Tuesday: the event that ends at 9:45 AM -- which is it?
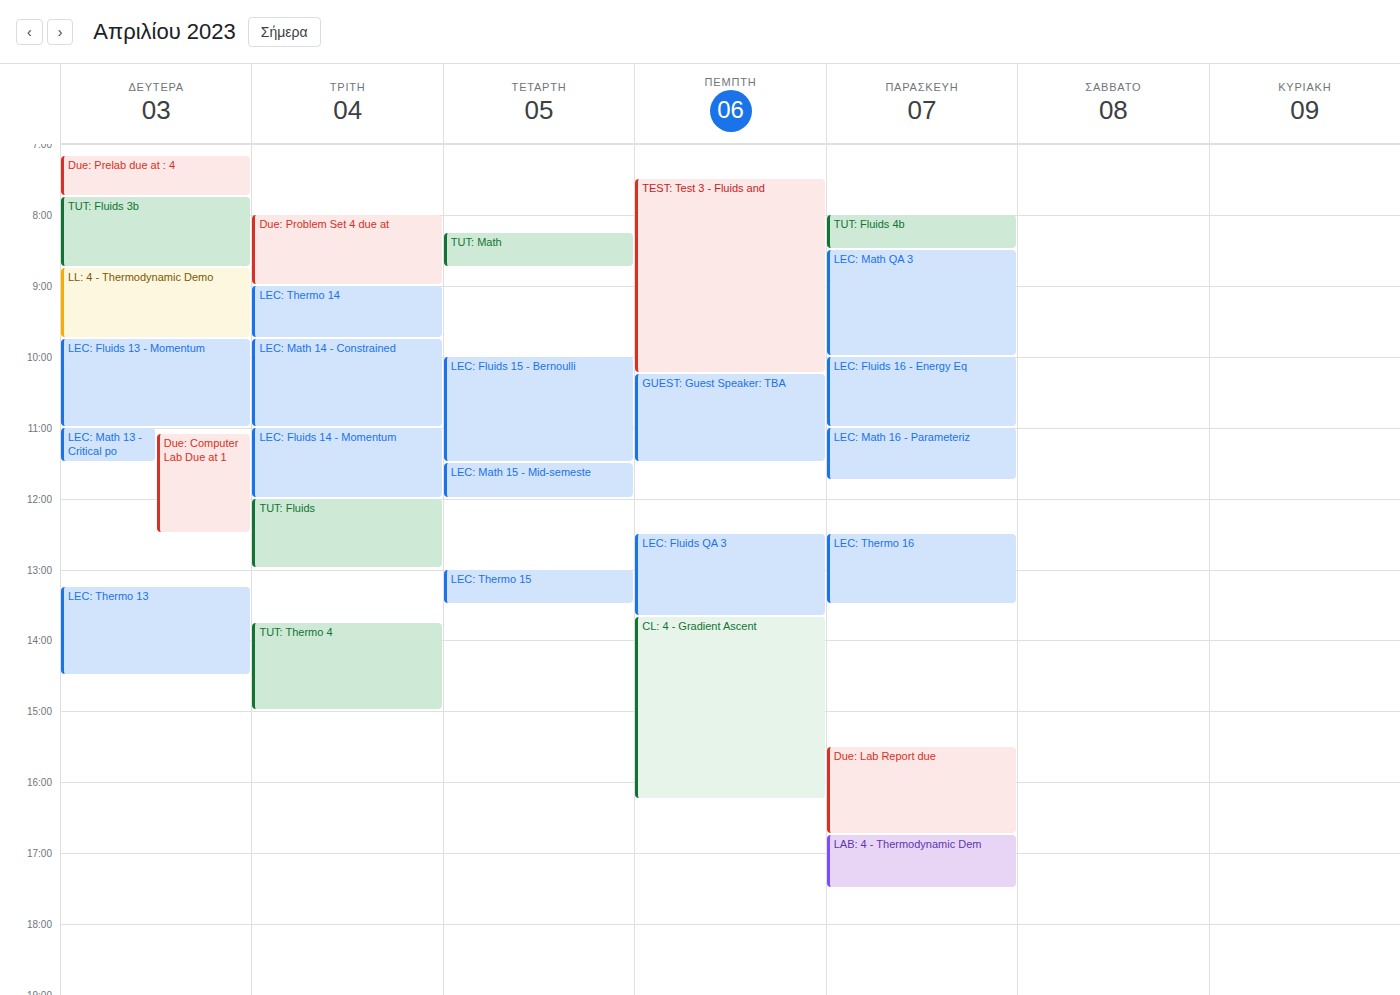
"LEC: Thermo 14"